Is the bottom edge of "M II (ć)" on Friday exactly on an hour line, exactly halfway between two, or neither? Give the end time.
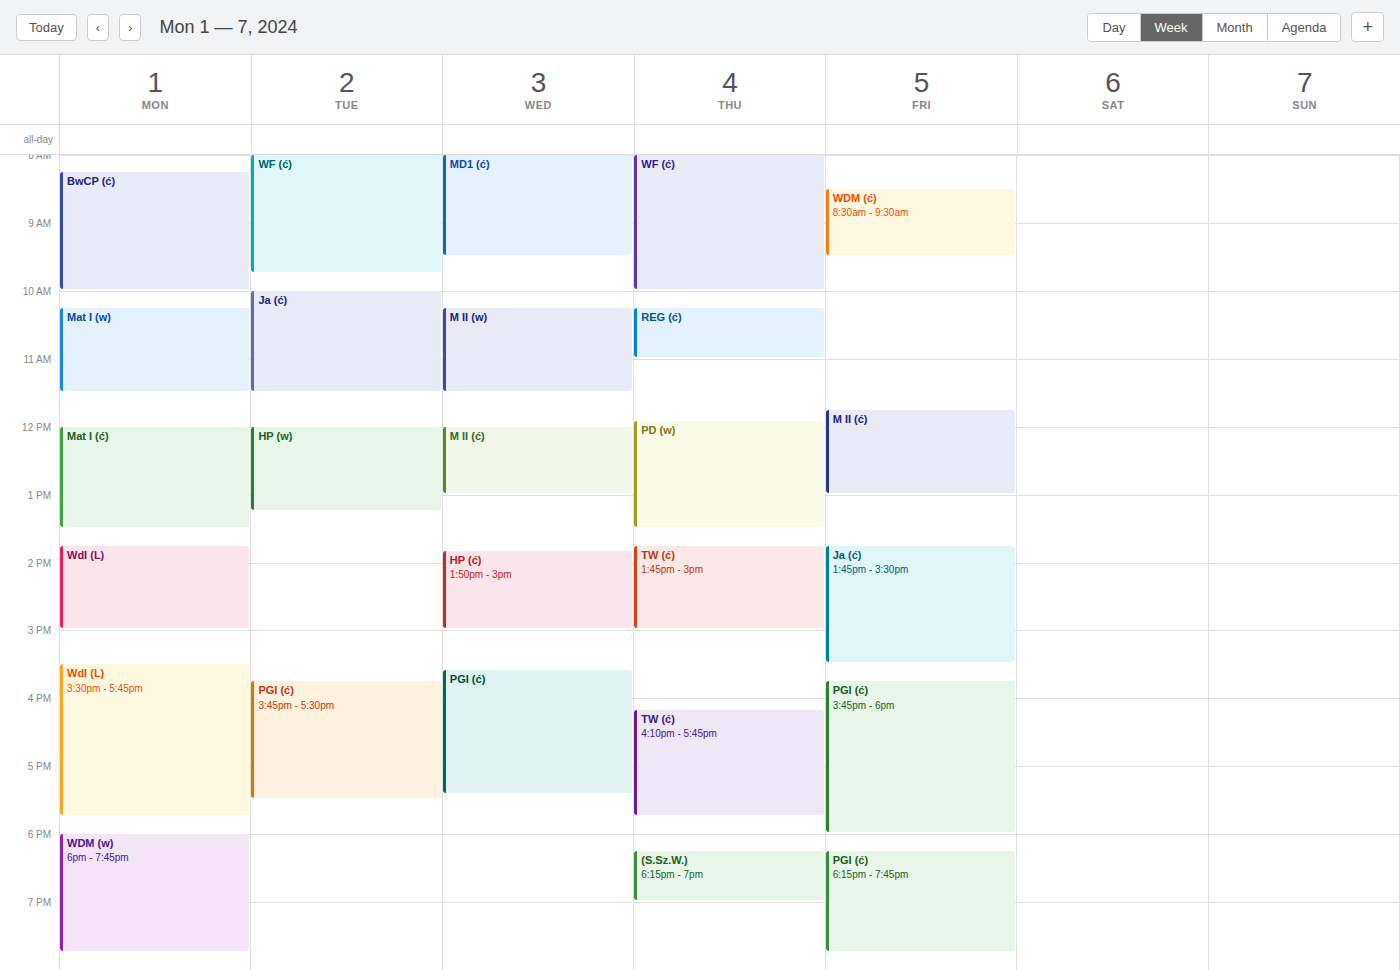
1:00 PM -- exactly on the 1 PM line.